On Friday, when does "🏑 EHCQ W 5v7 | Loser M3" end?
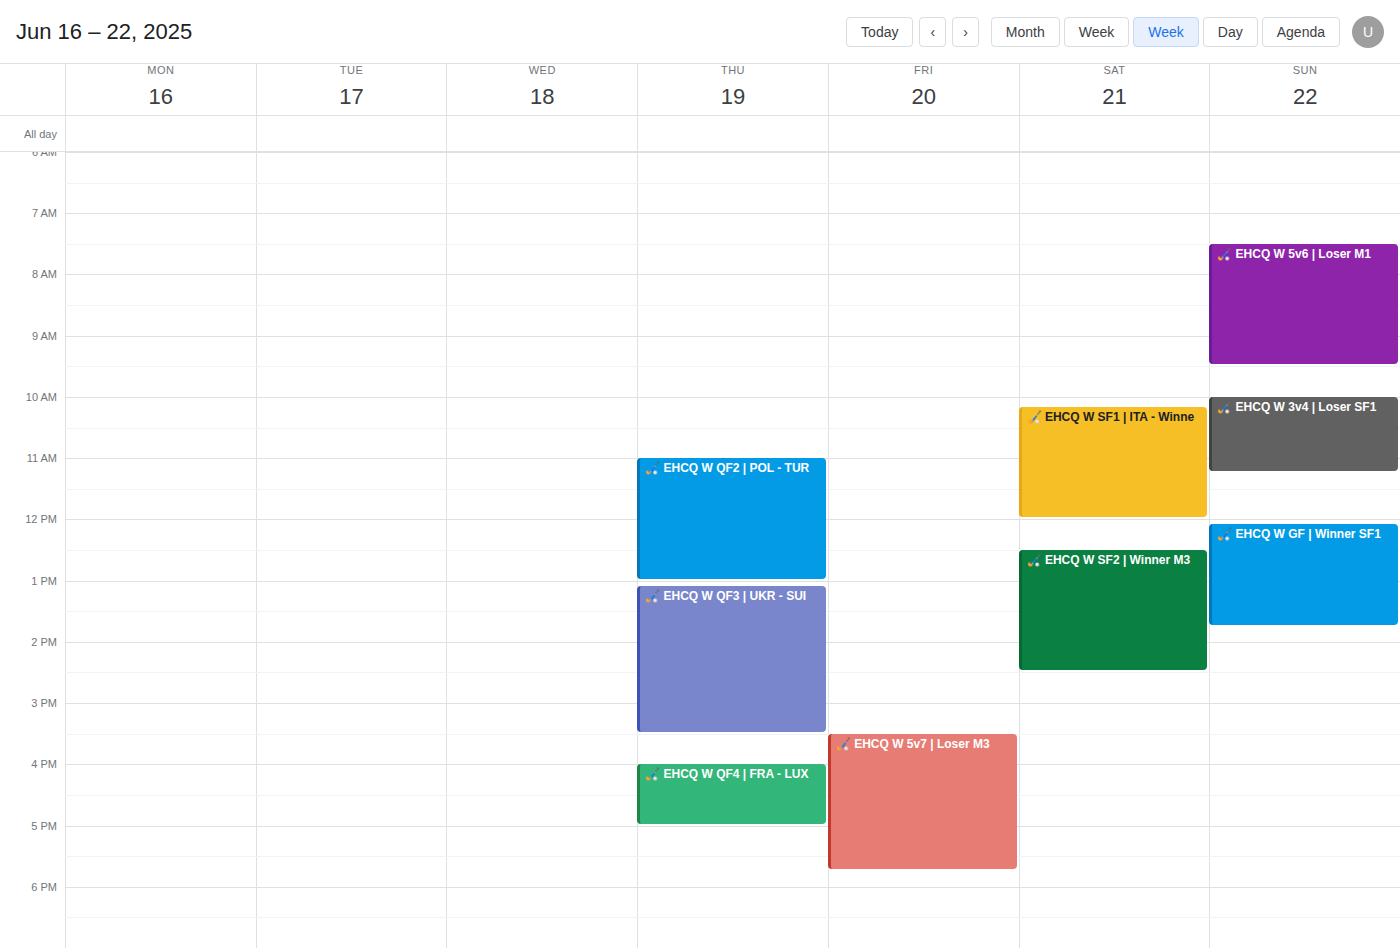
17:45